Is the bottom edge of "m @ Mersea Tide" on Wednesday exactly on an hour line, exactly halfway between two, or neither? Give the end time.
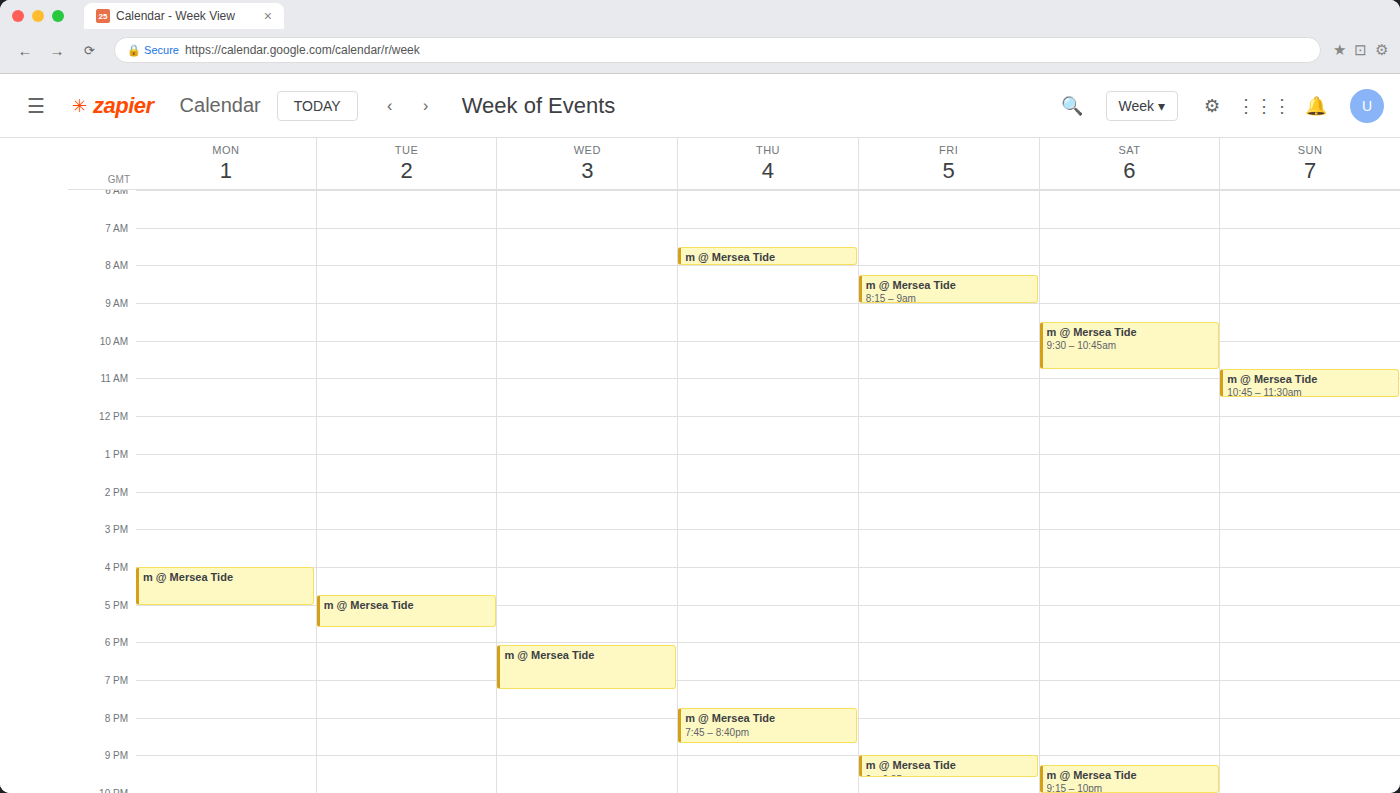
7:15 PM -- neither: a quarter of the way from the 7 PM line to the 8 PM line.